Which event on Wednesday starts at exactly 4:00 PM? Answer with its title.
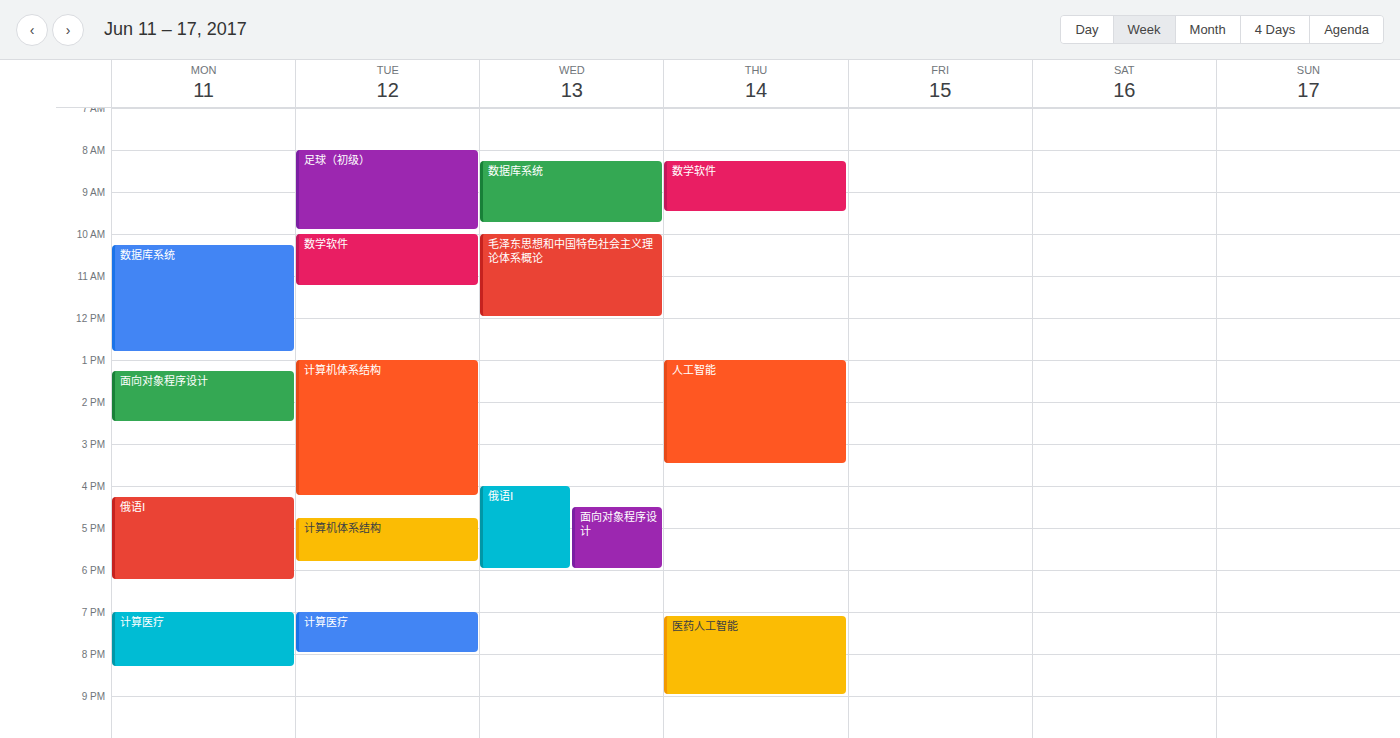
"俄语Ⅰ"